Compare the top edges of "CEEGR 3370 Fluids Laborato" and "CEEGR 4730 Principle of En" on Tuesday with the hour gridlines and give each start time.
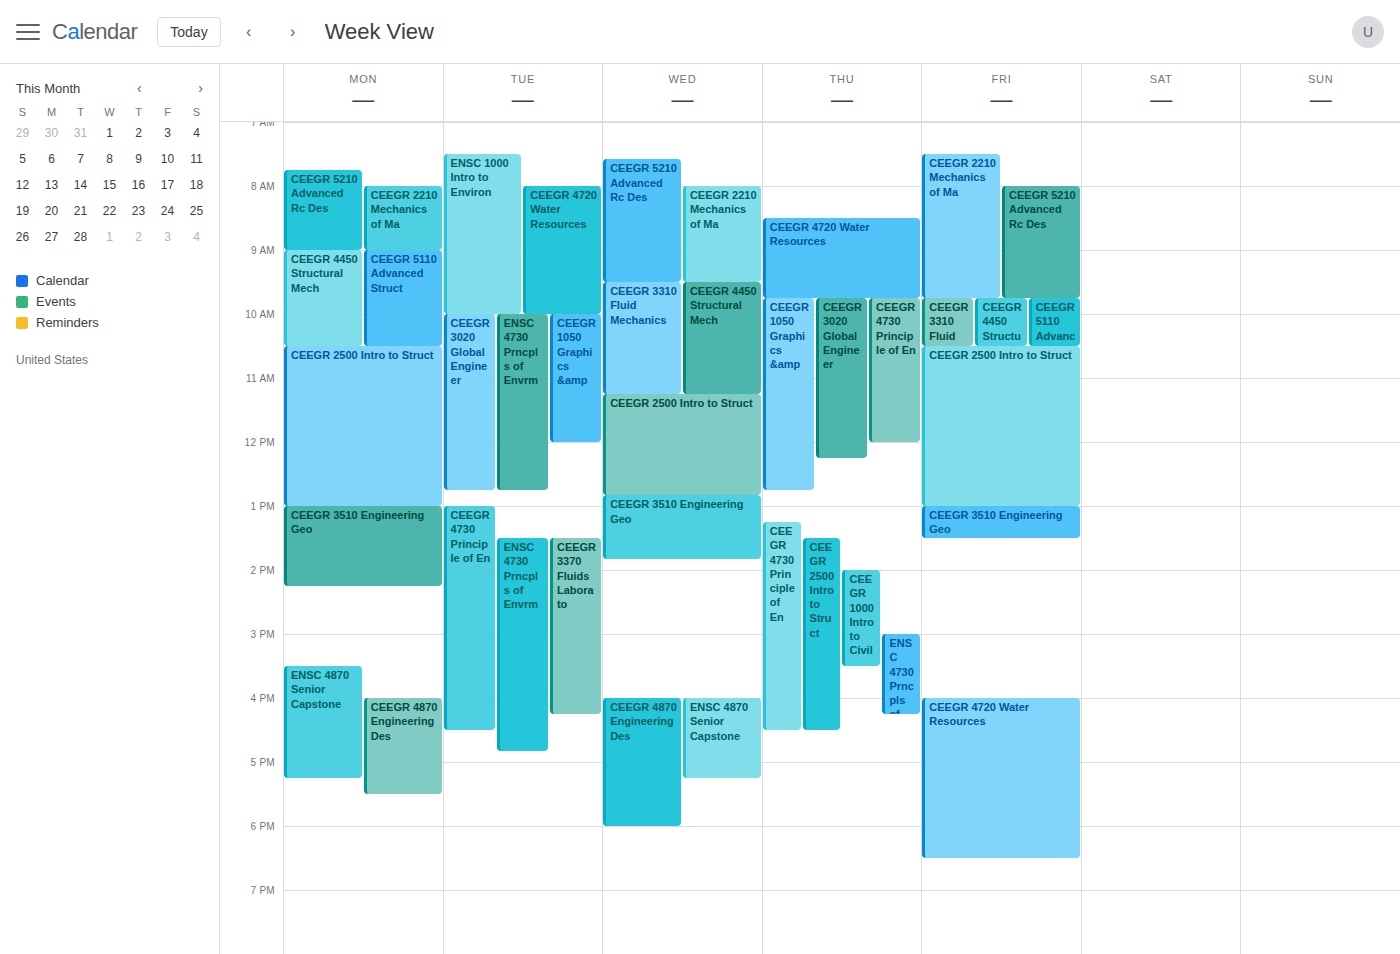
"CEEGR 3370 Fluids Laborato": 1:30 PM, halfway between the 1 PM and 2 PM lines. "CEEGR 4730 Principle of En": 1:00 PM, exactly on the 1 PM line.